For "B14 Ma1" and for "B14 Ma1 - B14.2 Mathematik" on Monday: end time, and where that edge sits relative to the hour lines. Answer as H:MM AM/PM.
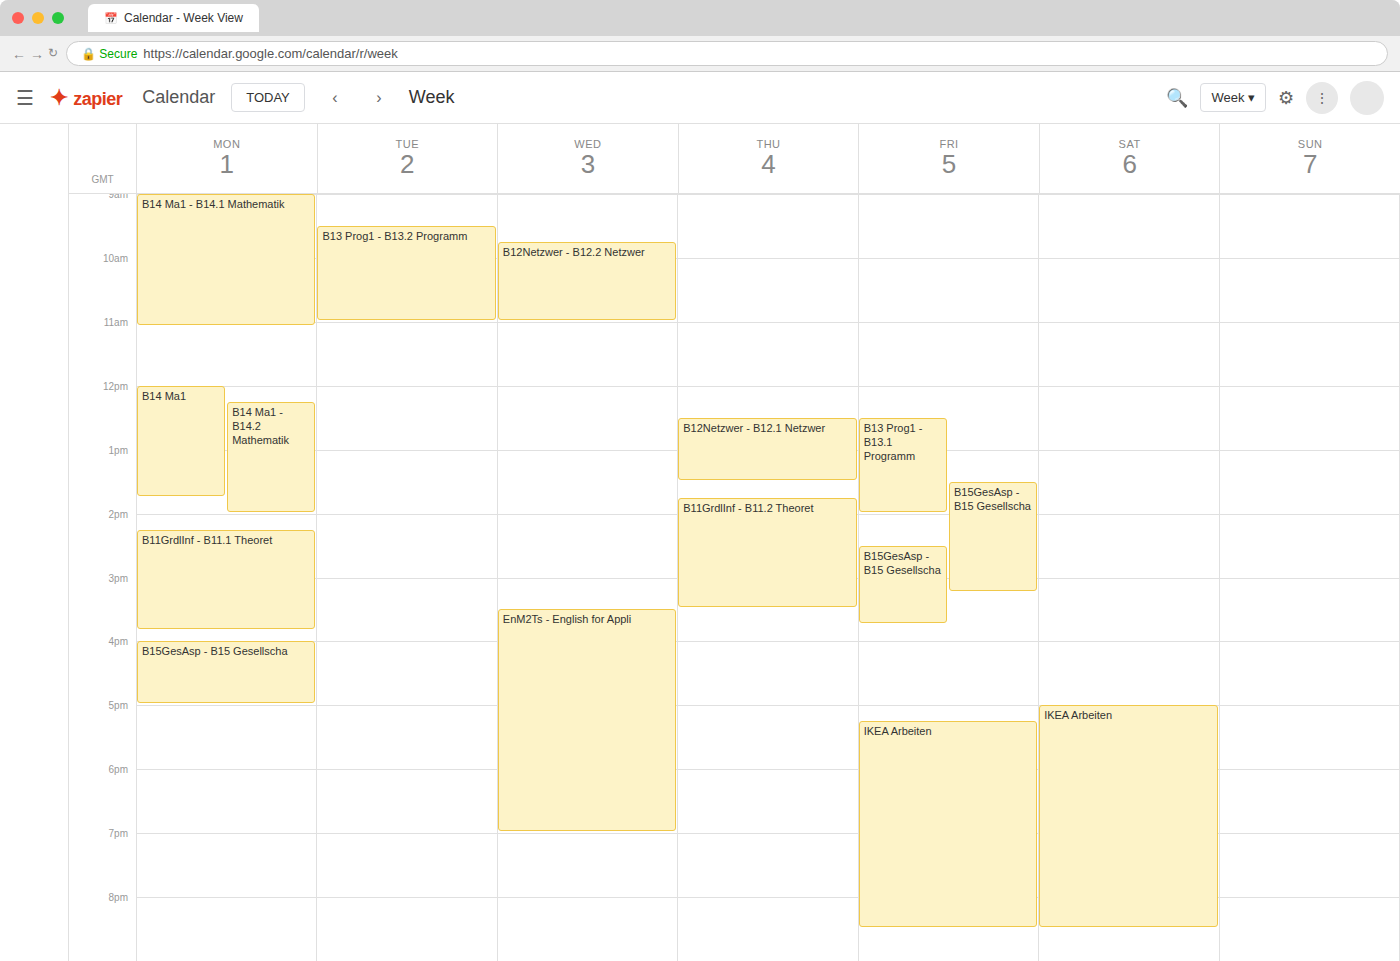
"B14 Ma1": 1:45 PM, neither: three quarters of the way from the 1 PM line to the 2 PM line. "B14 Ma1 - B14.2 Mathematik": 2:00 PM, exactly on the 2 PM line.